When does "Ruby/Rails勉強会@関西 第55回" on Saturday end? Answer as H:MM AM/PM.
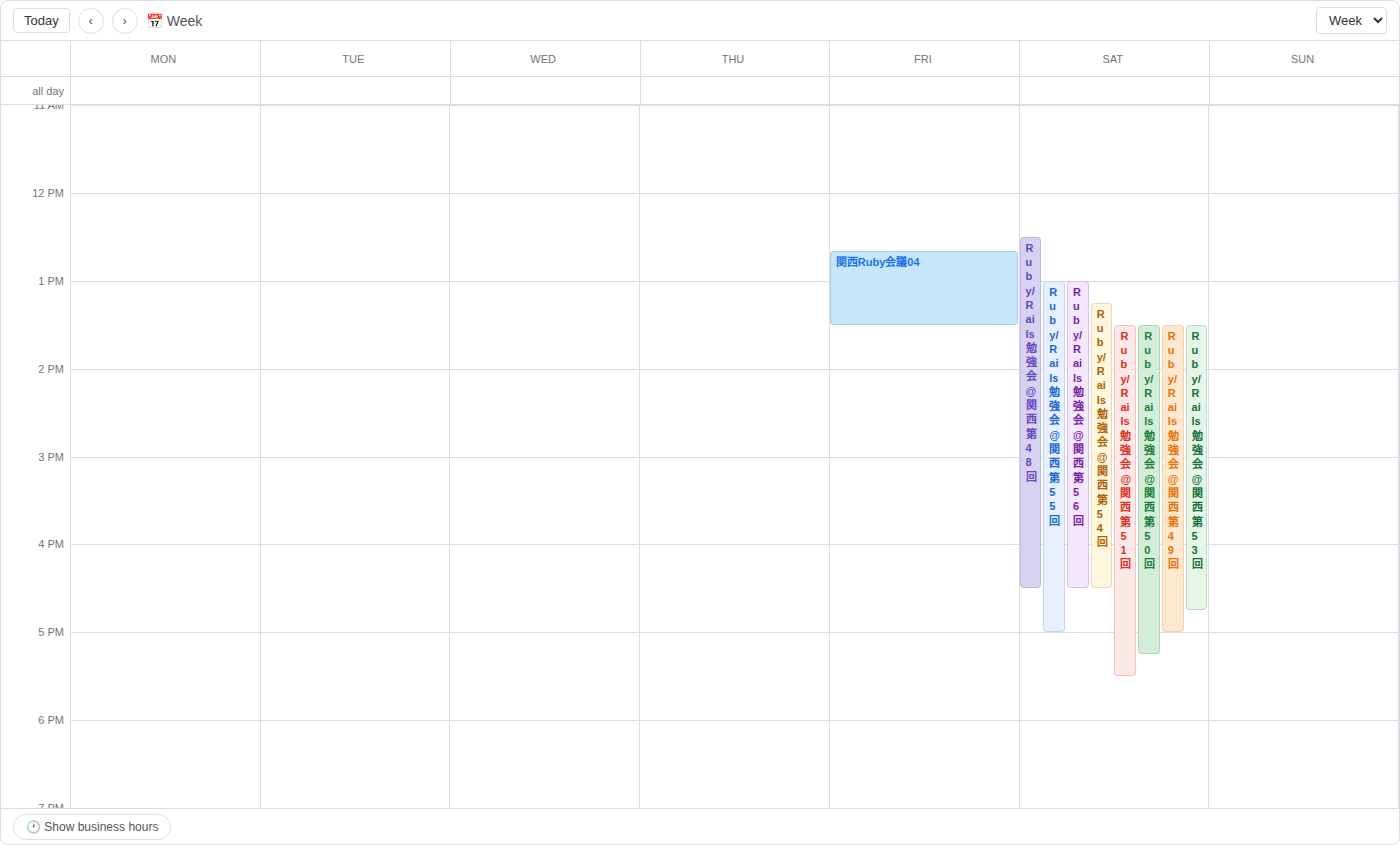
5:00 PM